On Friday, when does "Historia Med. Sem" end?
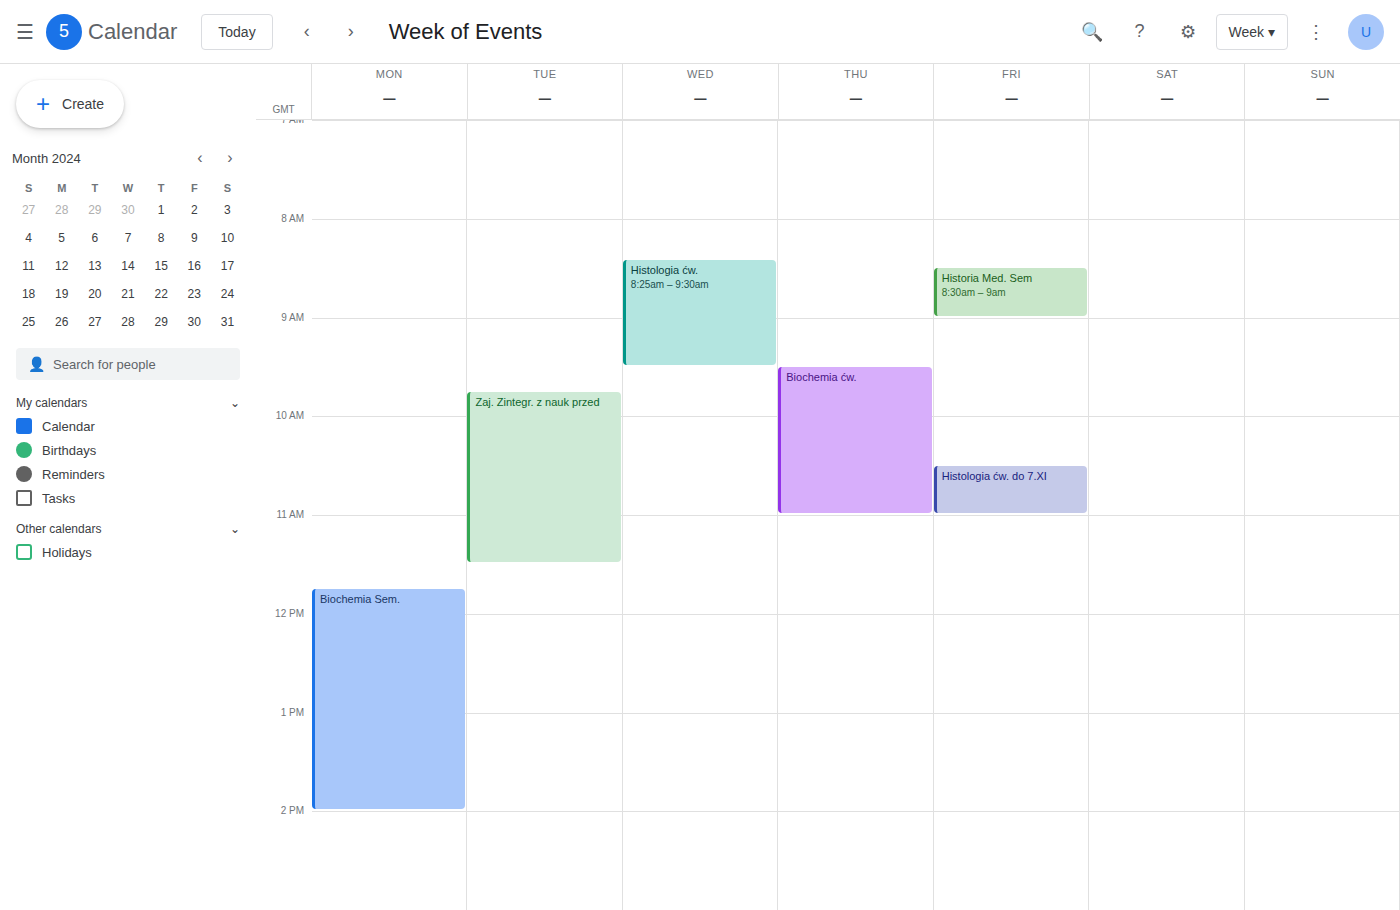
09:00